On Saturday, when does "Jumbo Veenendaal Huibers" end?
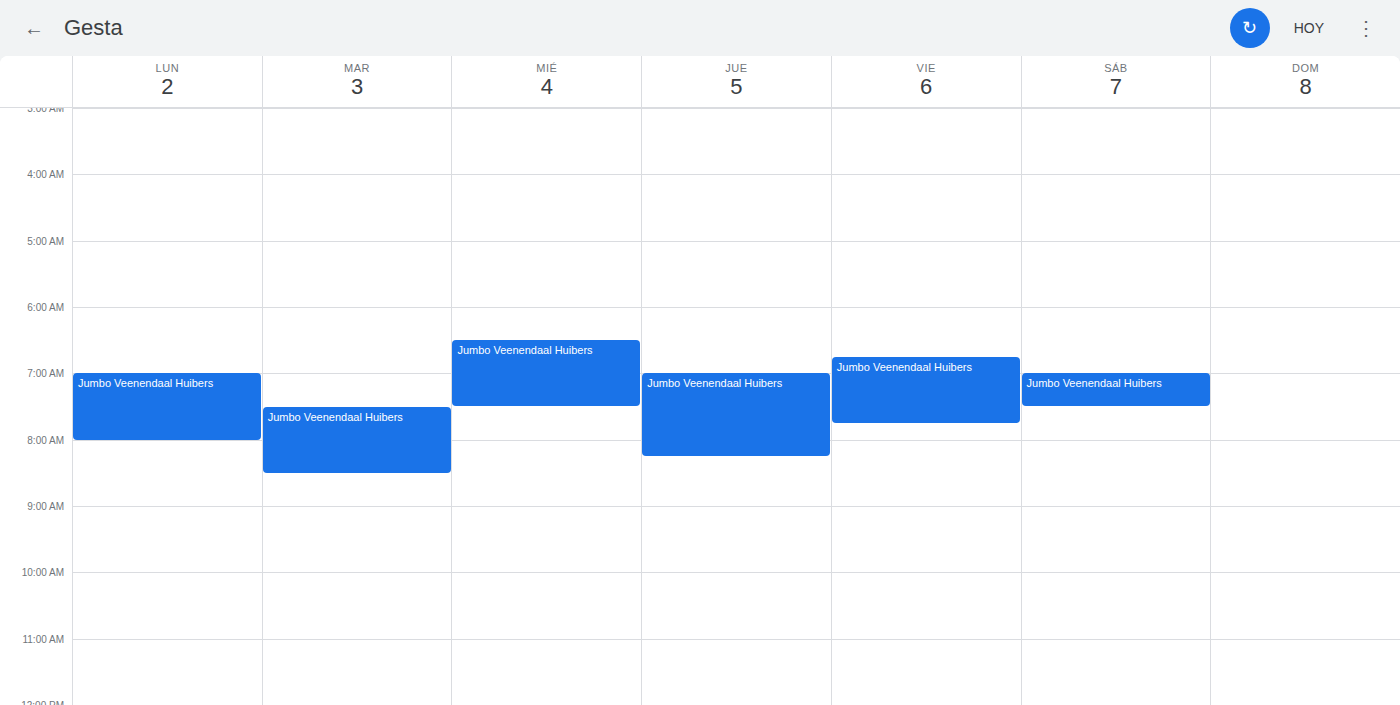
7:30 AM